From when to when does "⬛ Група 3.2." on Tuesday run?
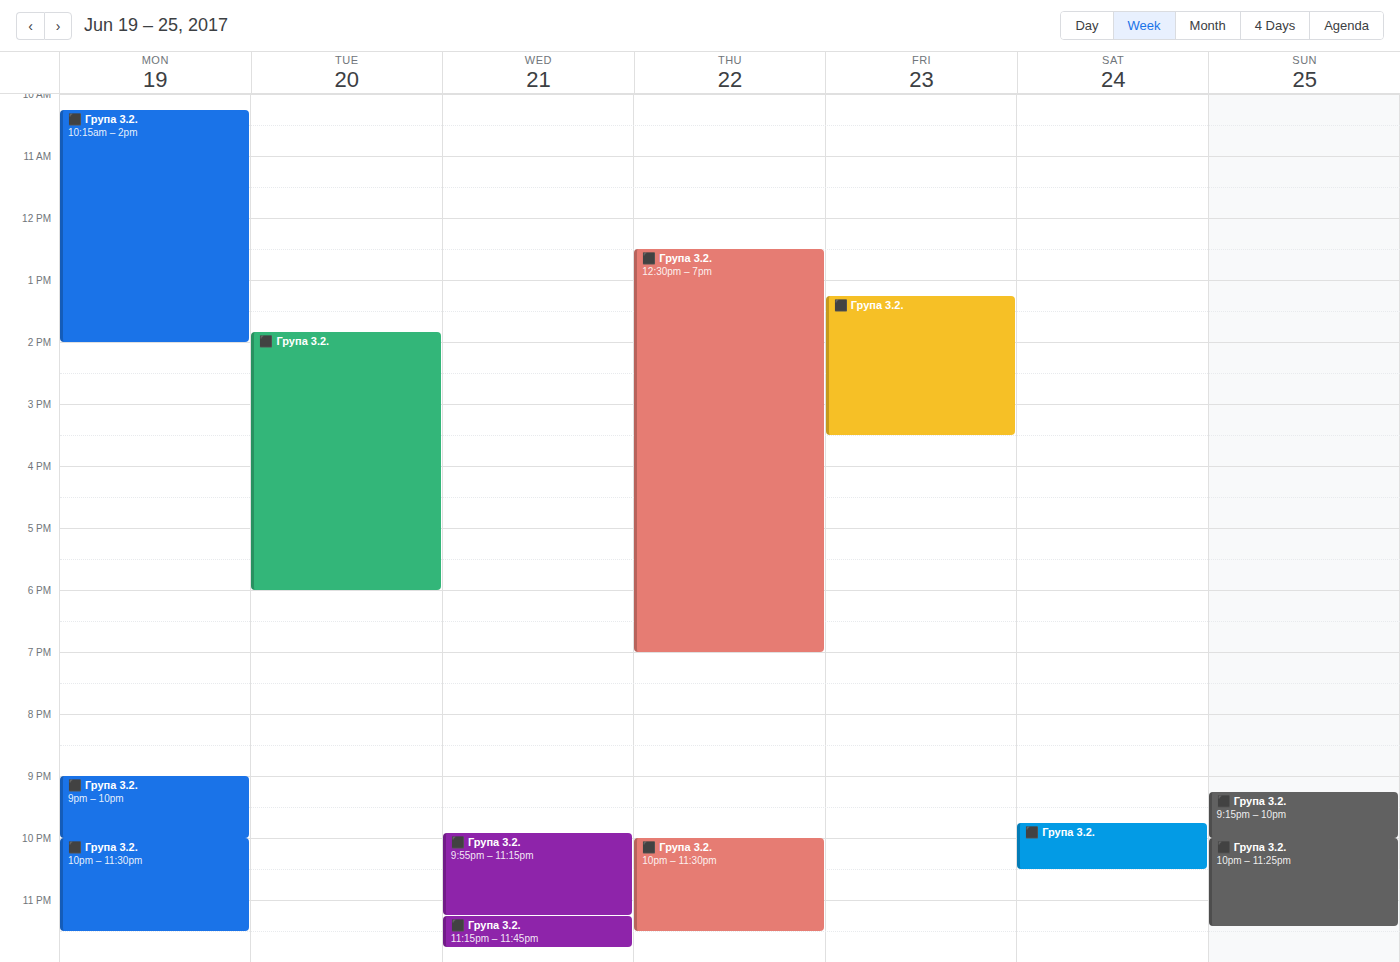
1:50 PM to 6:00 PM